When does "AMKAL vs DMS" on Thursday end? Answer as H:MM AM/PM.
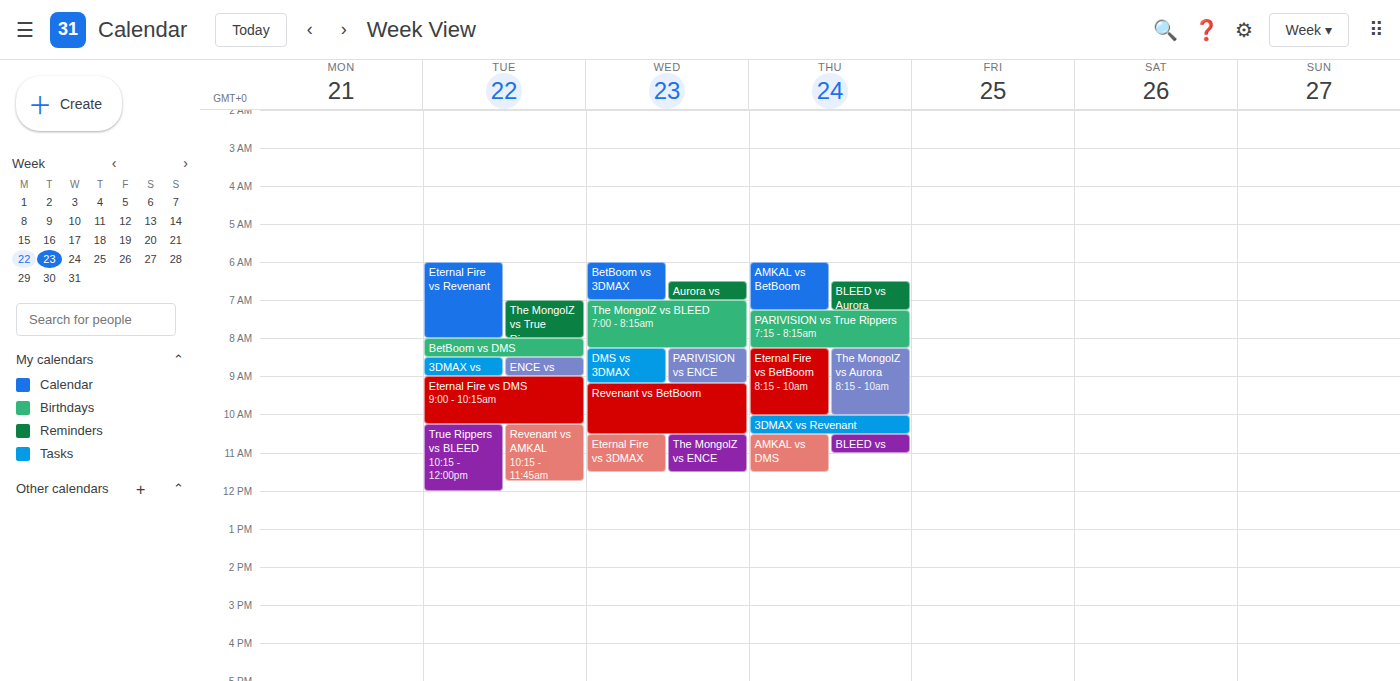
11:30 AM